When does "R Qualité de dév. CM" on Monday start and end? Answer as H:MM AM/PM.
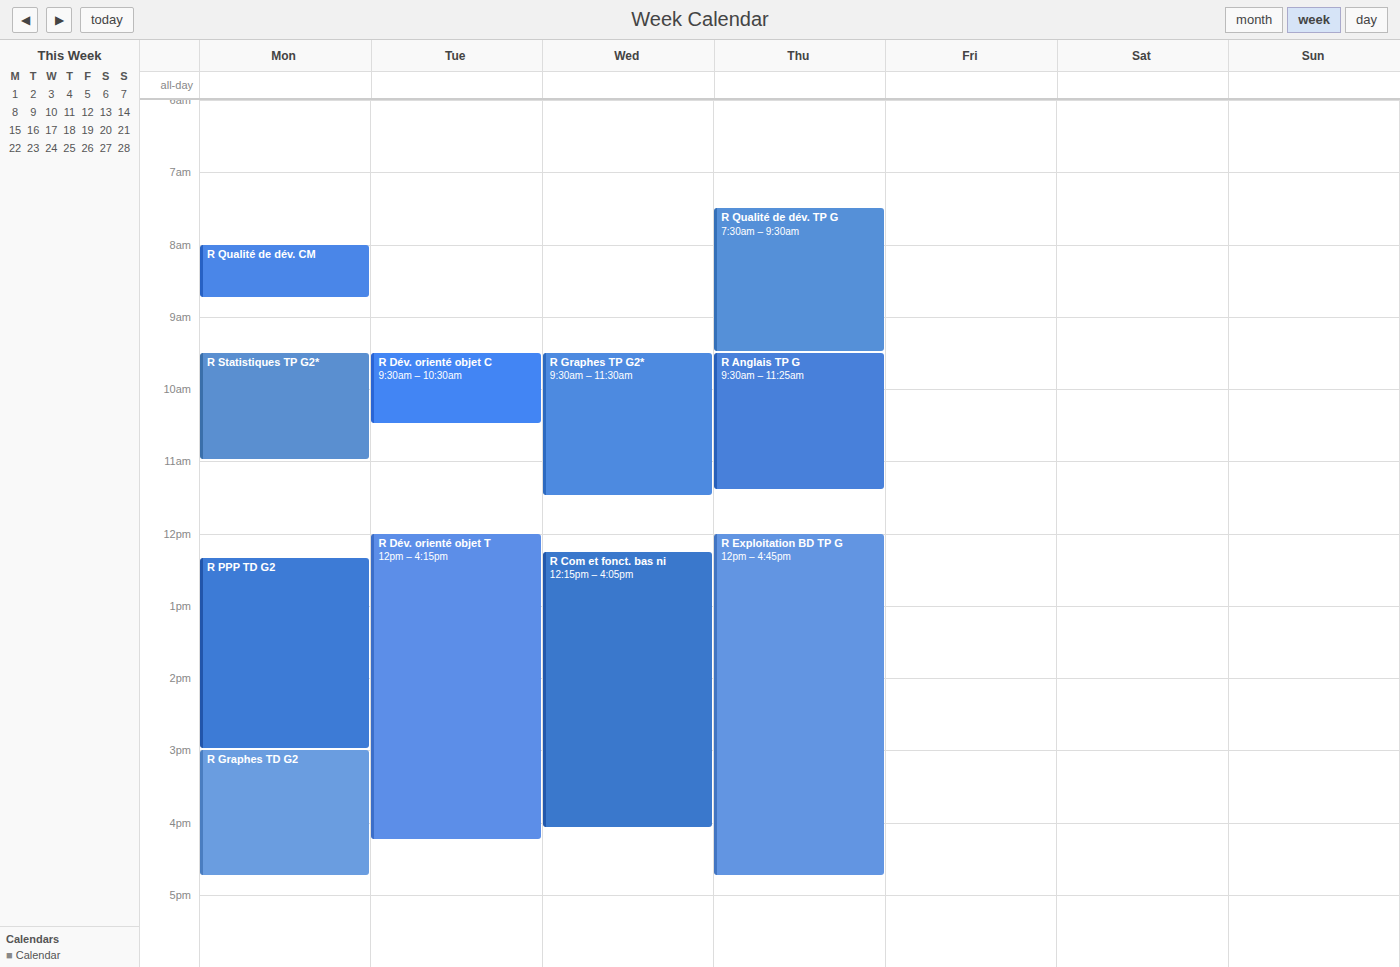
8:00 AM to 8:45 AM